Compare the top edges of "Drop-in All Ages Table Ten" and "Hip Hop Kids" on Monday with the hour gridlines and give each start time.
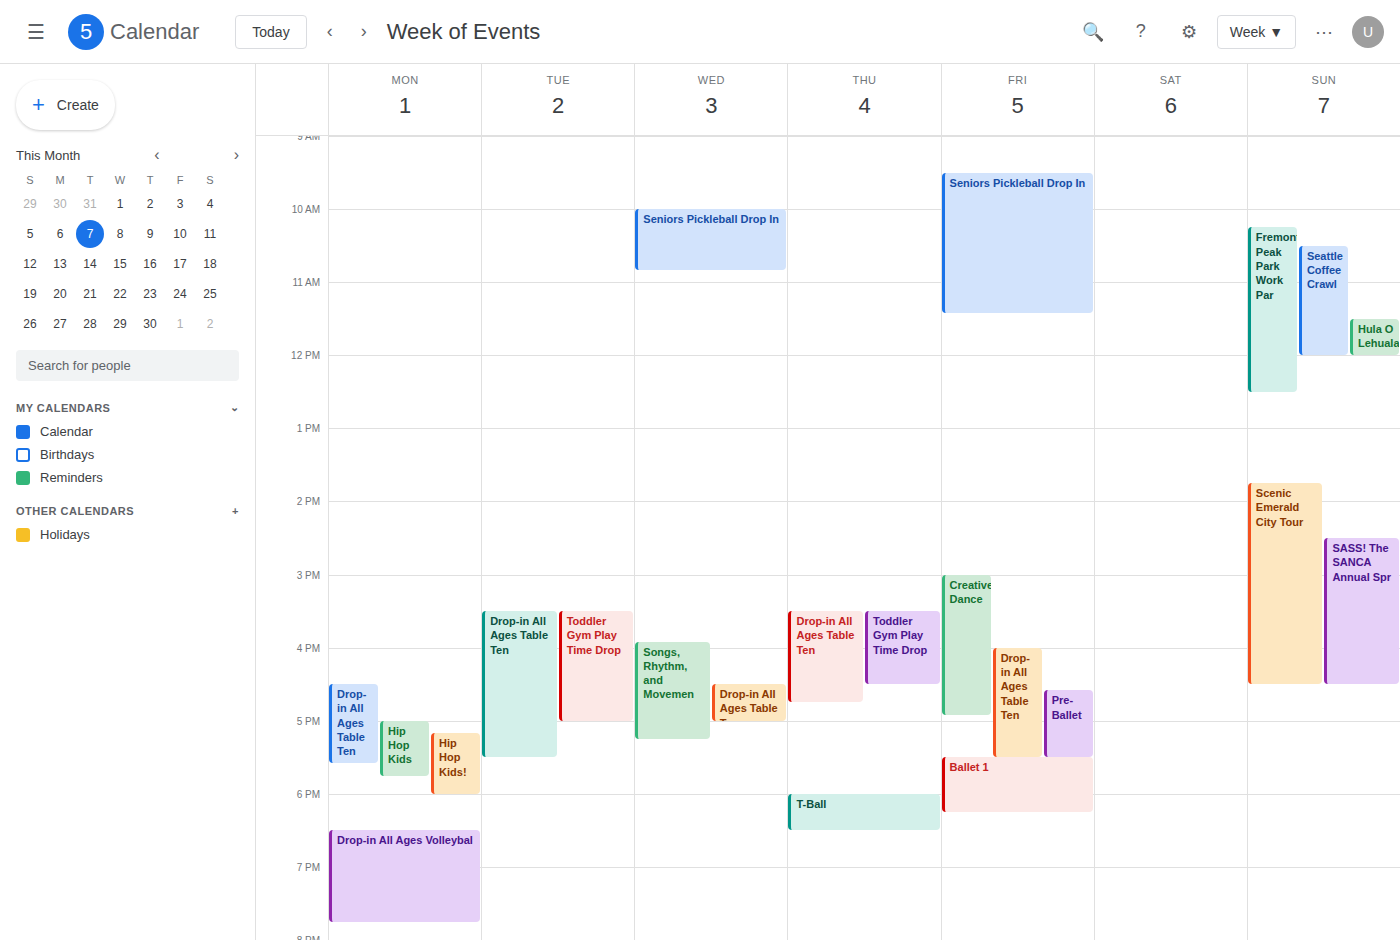
"Drop-in All Ages Table Ten": 4:30 PM, halfway between the 4 PM and 5 PM lines. "Hip Hop Kids": 5:00 PM, exactly on the 5 PM line.